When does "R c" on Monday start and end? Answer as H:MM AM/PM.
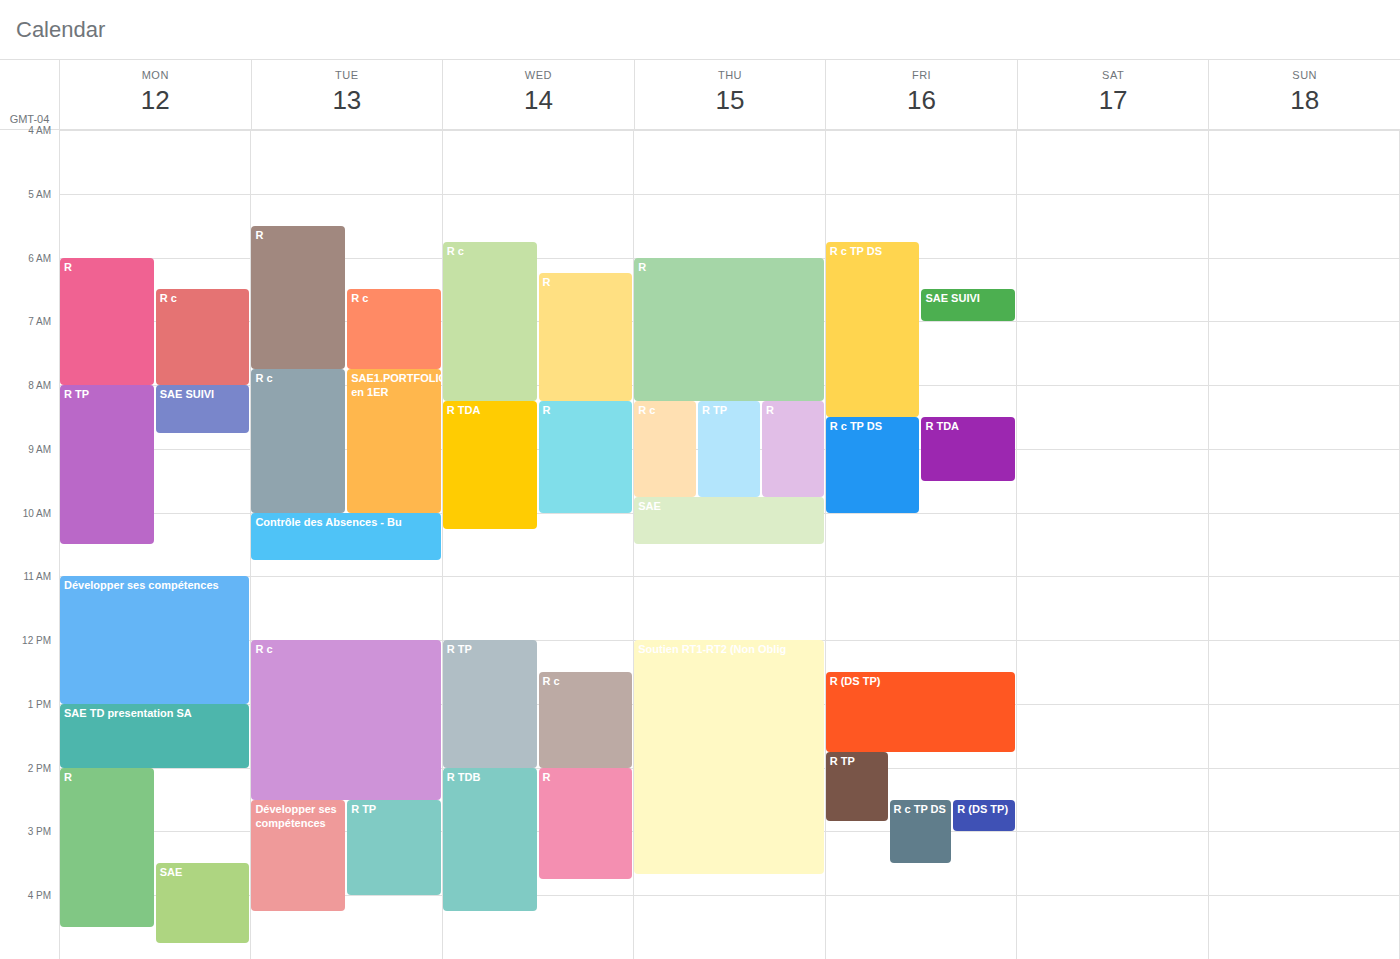
6:30 AM to 8:00 AM